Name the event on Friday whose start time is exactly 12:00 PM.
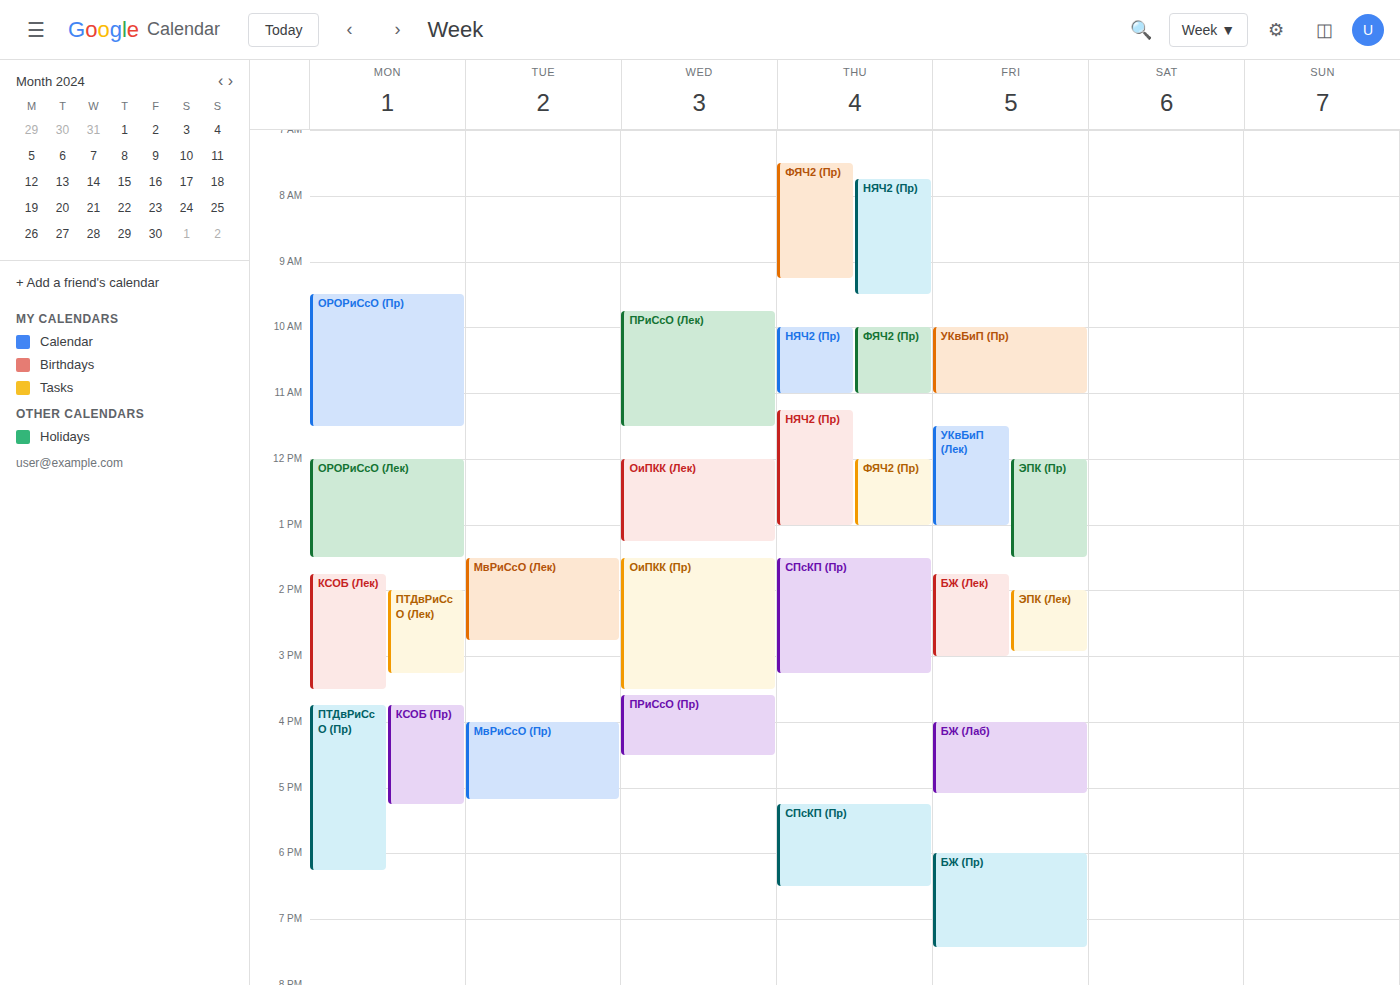
"ЭПК (Пр)"